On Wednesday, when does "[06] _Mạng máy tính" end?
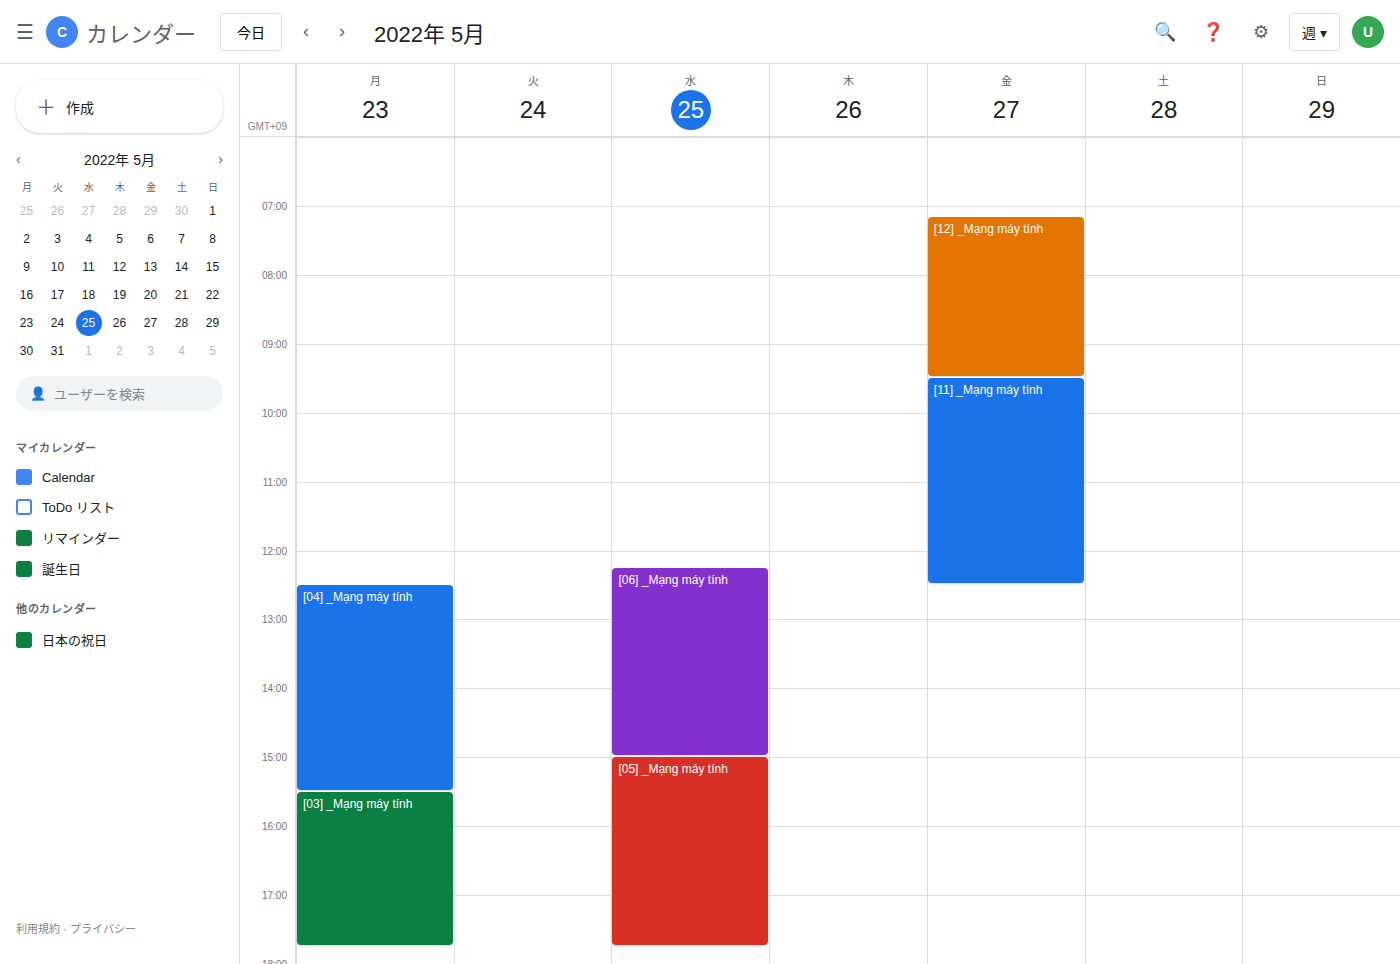
3:00 PM